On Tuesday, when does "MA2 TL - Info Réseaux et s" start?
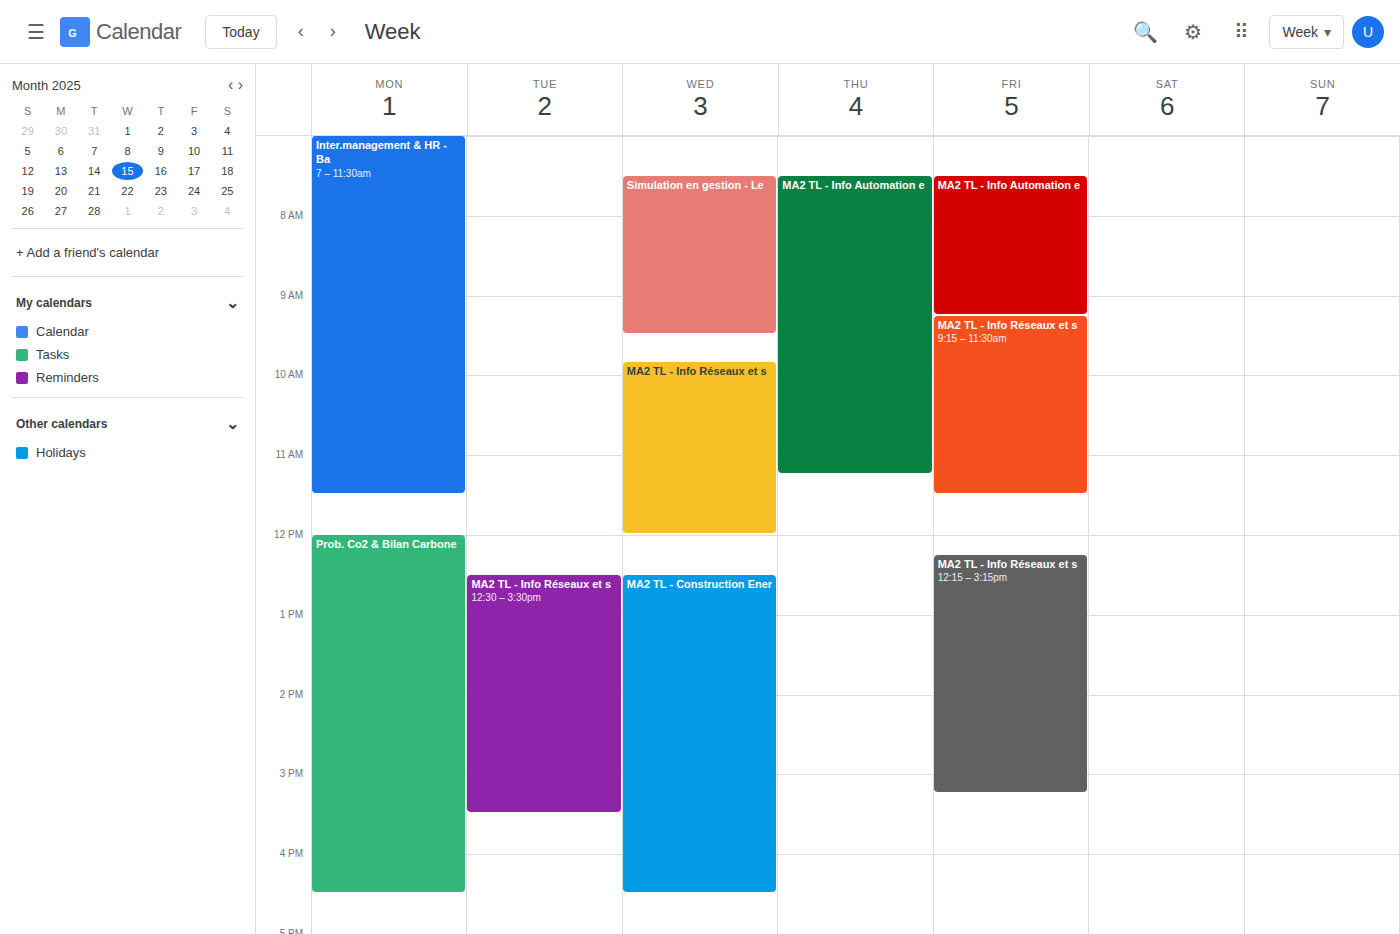
12:30 PM